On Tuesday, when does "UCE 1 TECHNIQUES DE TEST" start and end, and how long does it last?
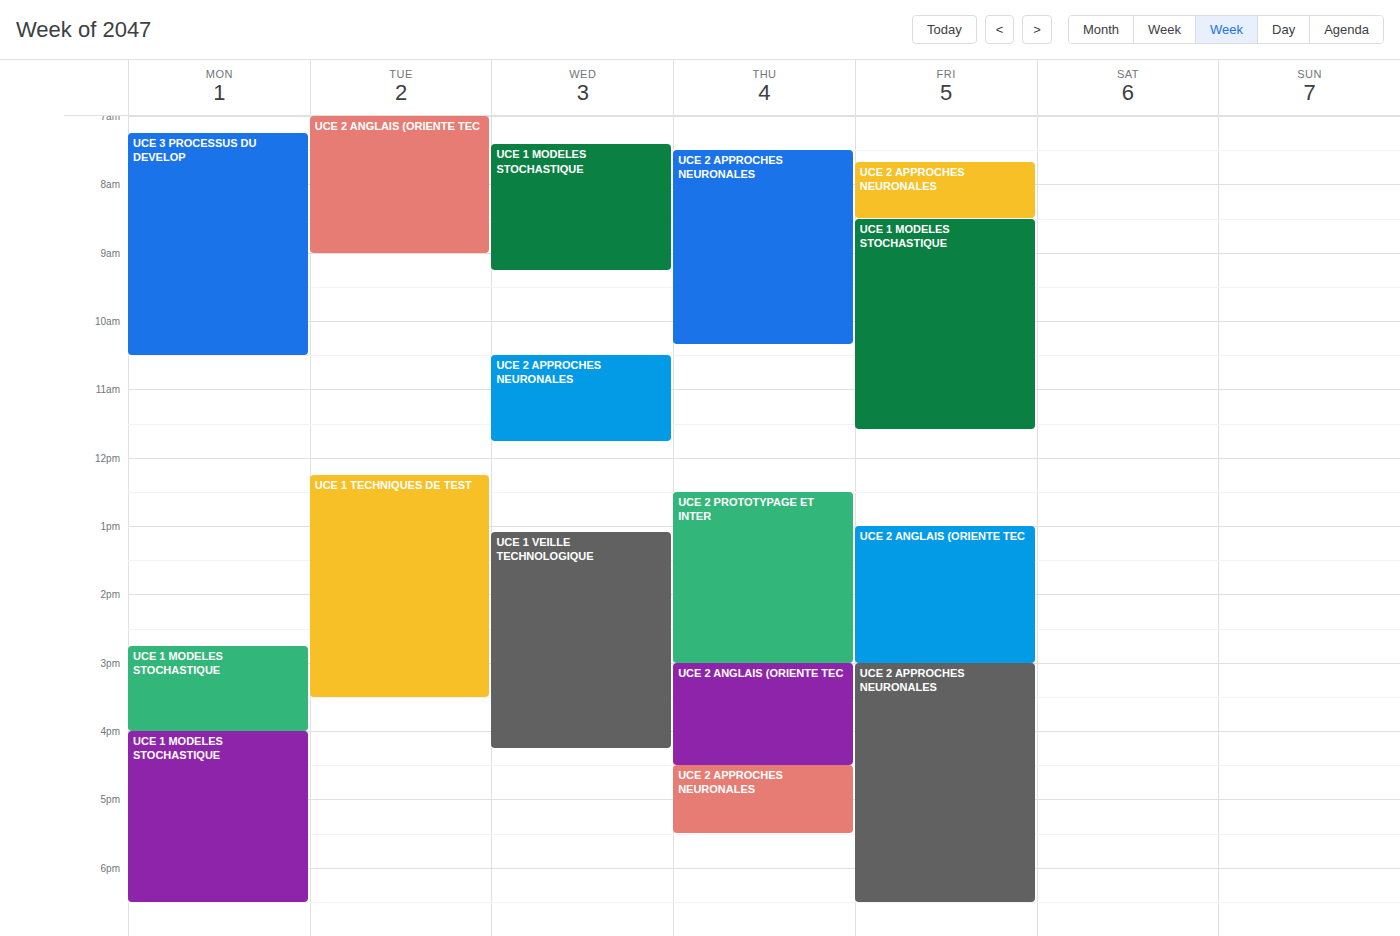
12:15 PM to 3:30 PM, 3 hours 15 minutes